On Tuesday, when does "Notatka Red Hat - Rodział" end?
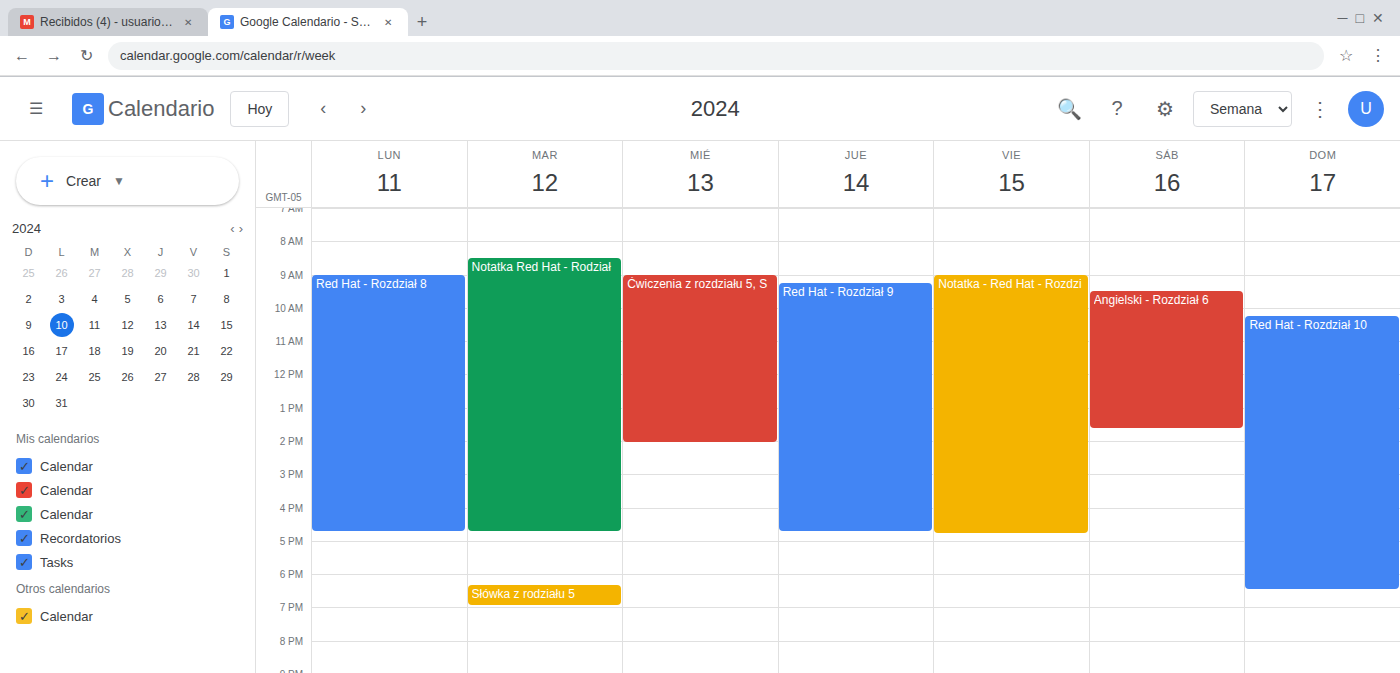
4:45 PM